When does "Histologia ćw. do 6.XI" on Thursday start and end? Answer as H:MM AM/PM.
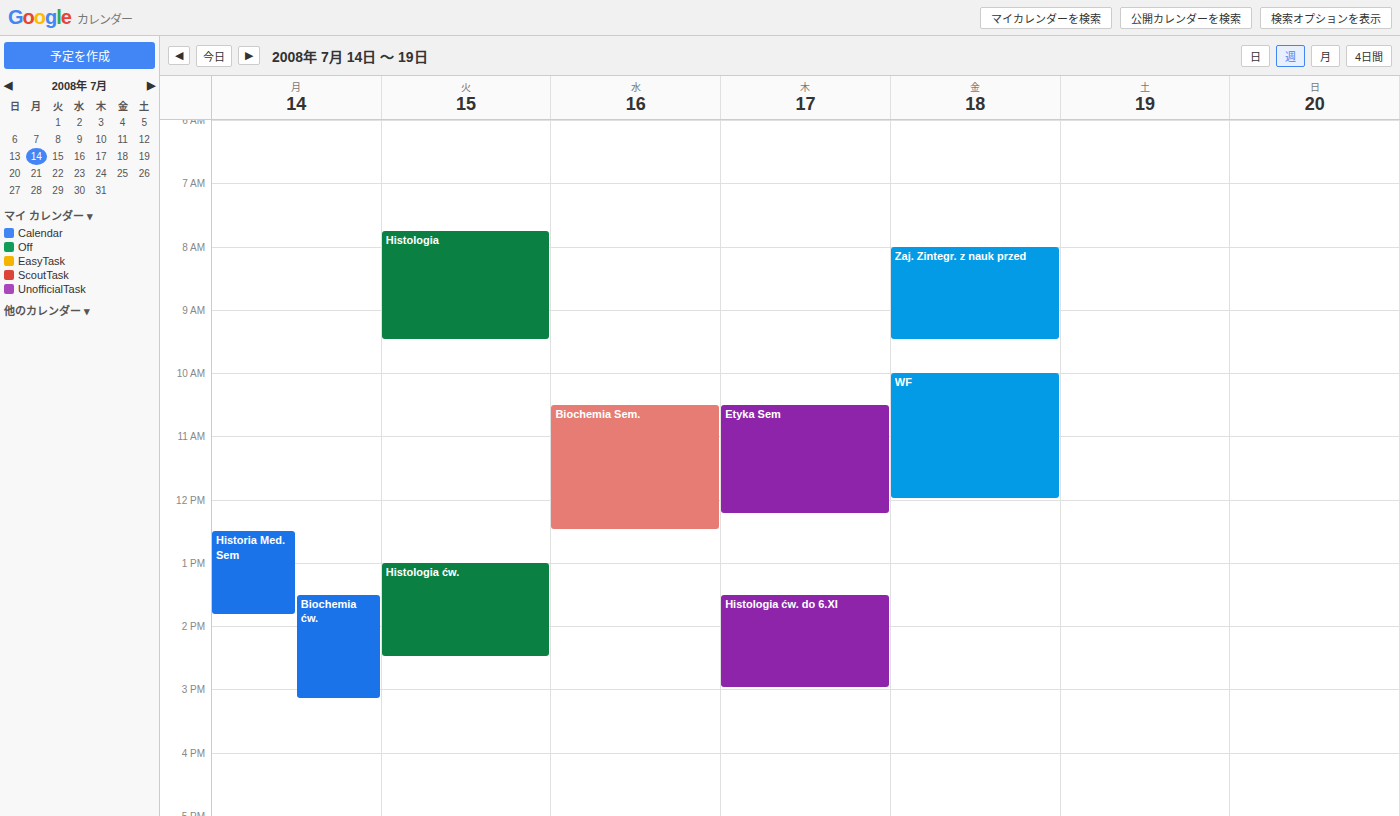
1:30 PM to 3:00 PM